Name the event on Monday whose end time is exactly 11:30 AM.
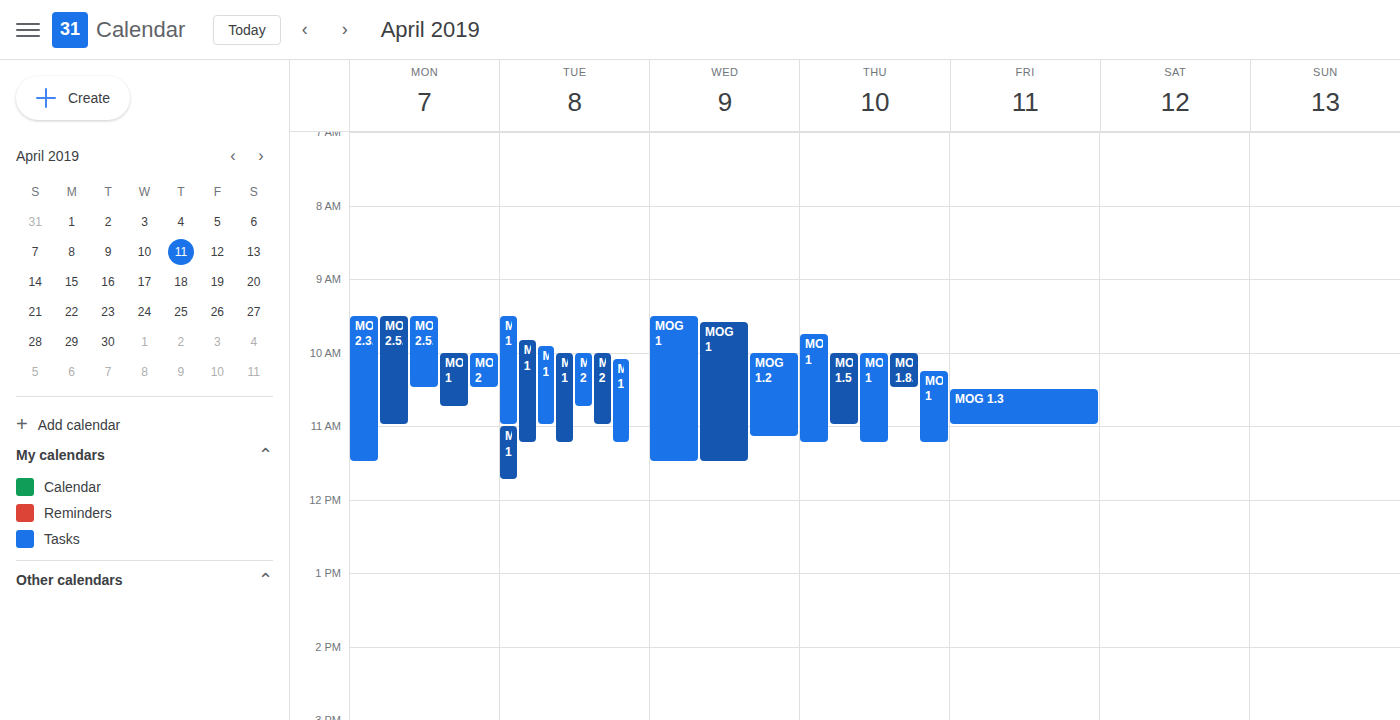
"MOG 2.3.2"